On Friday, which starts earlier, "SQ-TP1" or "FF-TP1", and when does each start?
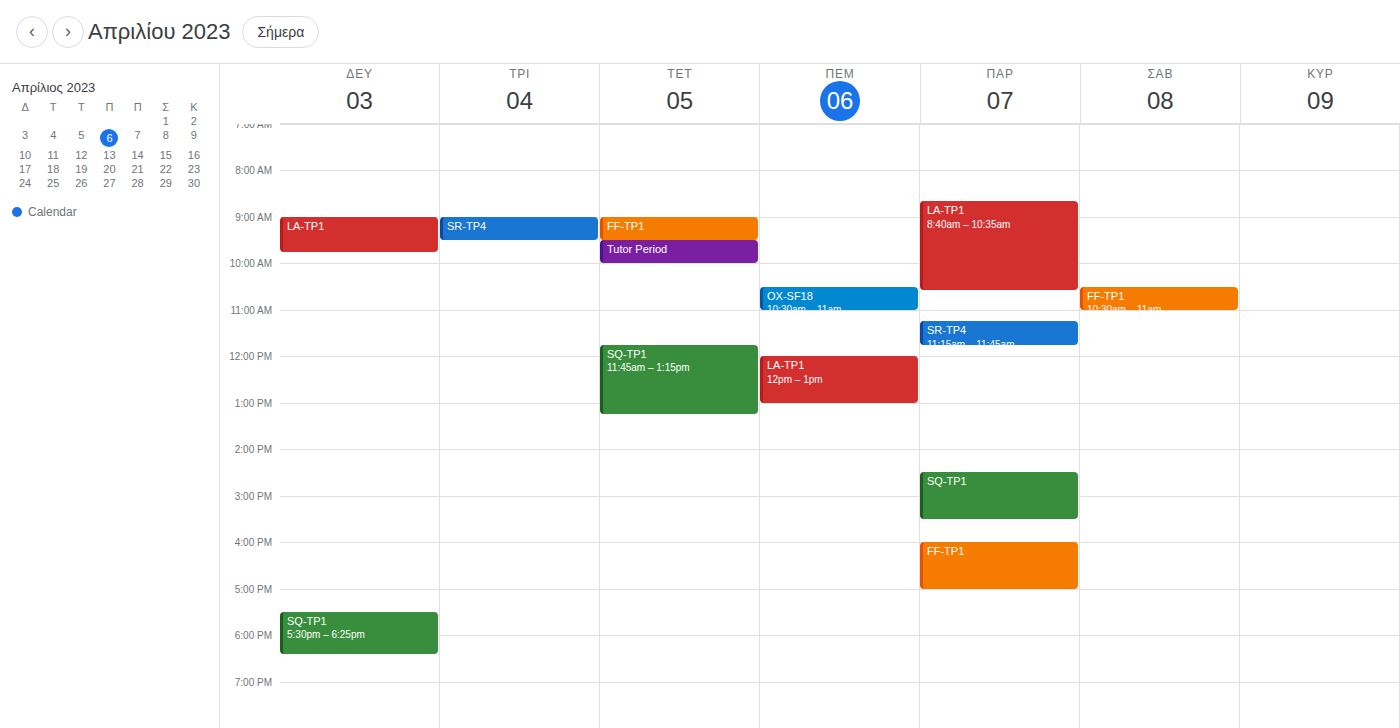
"SQ-TP1" 2:30 PM; "FF-TP1" 4:00 PM.